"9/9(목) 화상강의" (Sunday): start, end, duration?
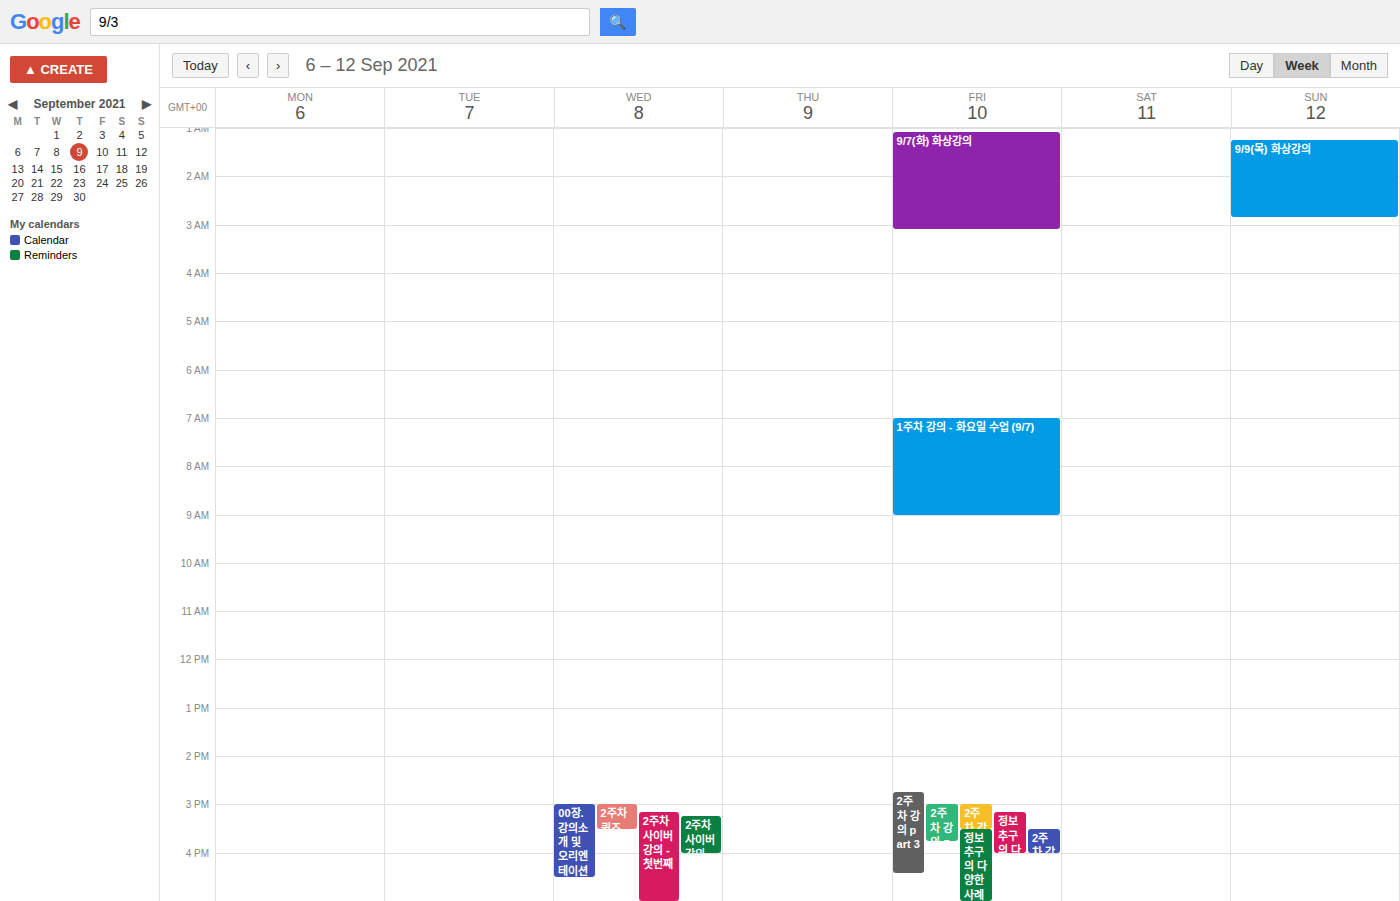
1:15 AM to 2:50 AM, 1 hour 35 minutes